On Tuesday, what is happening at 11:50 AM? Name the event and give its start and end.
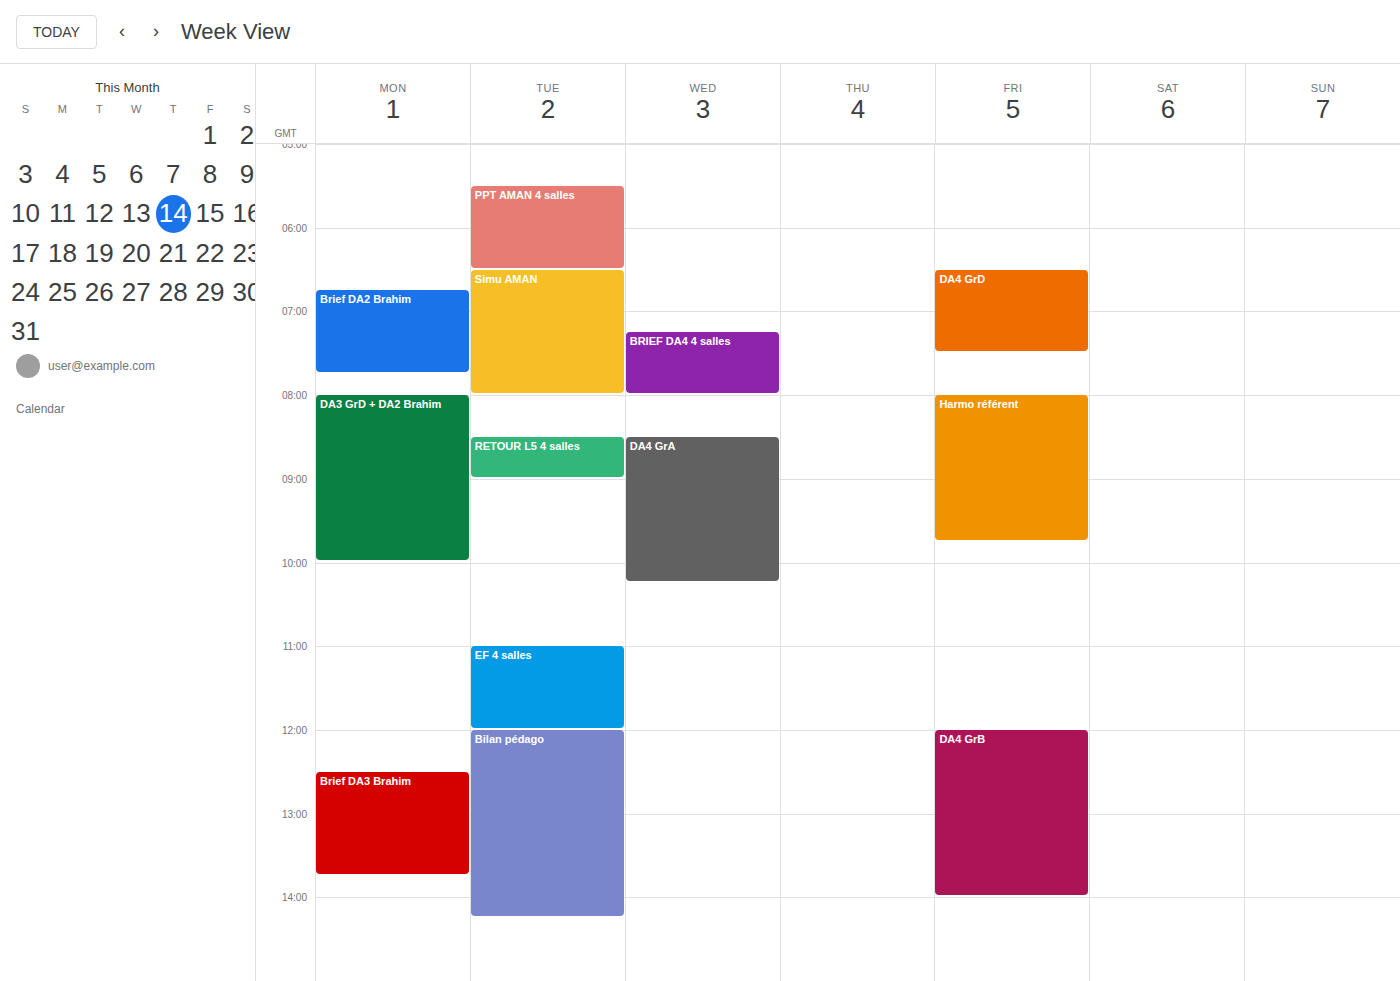
"EF 4 salles", 11:00 AM to 12:00 PM